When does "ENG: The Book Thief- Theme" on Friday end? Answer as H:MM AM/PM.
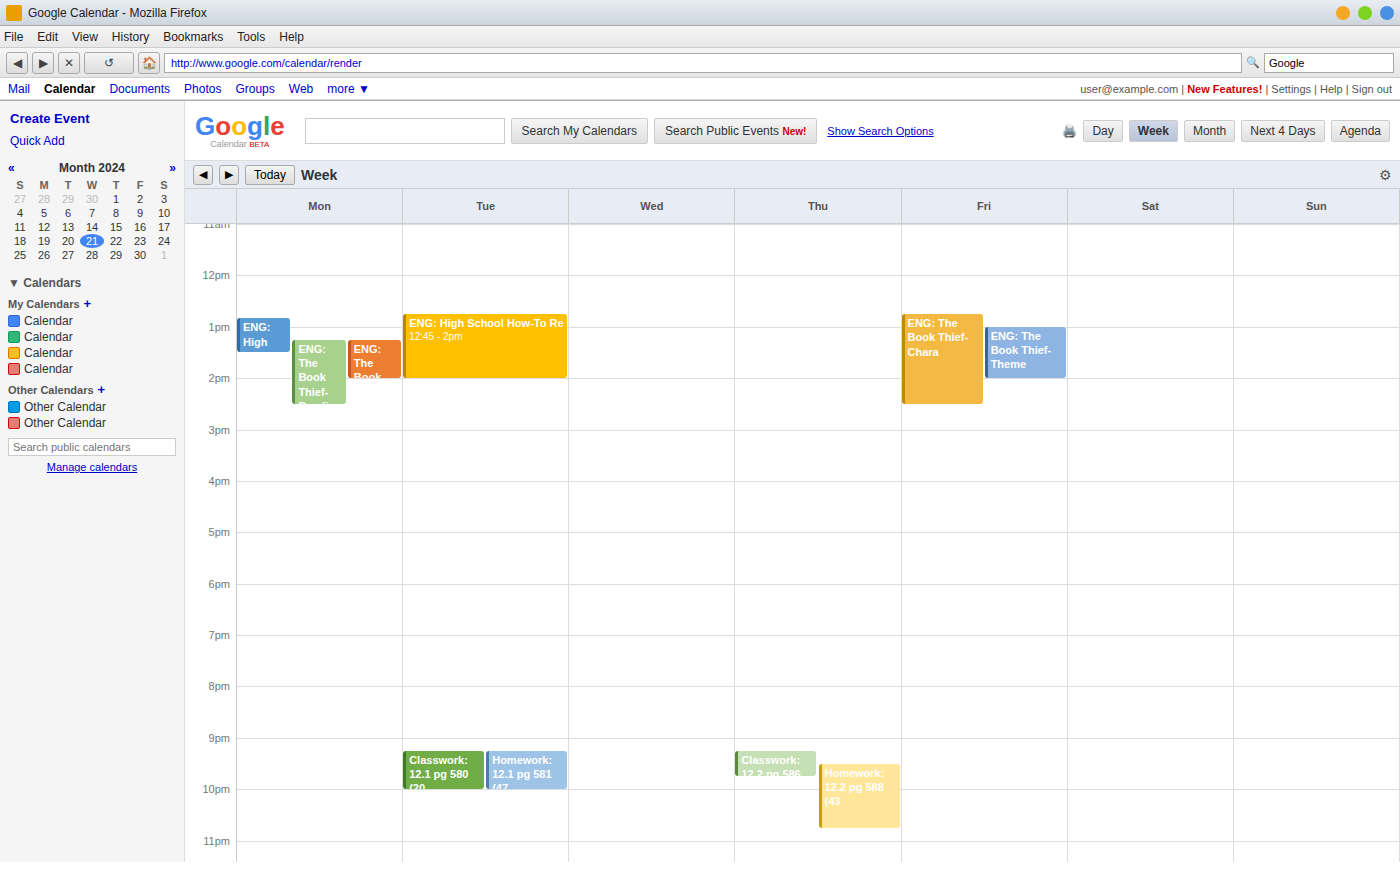
2:00 PM